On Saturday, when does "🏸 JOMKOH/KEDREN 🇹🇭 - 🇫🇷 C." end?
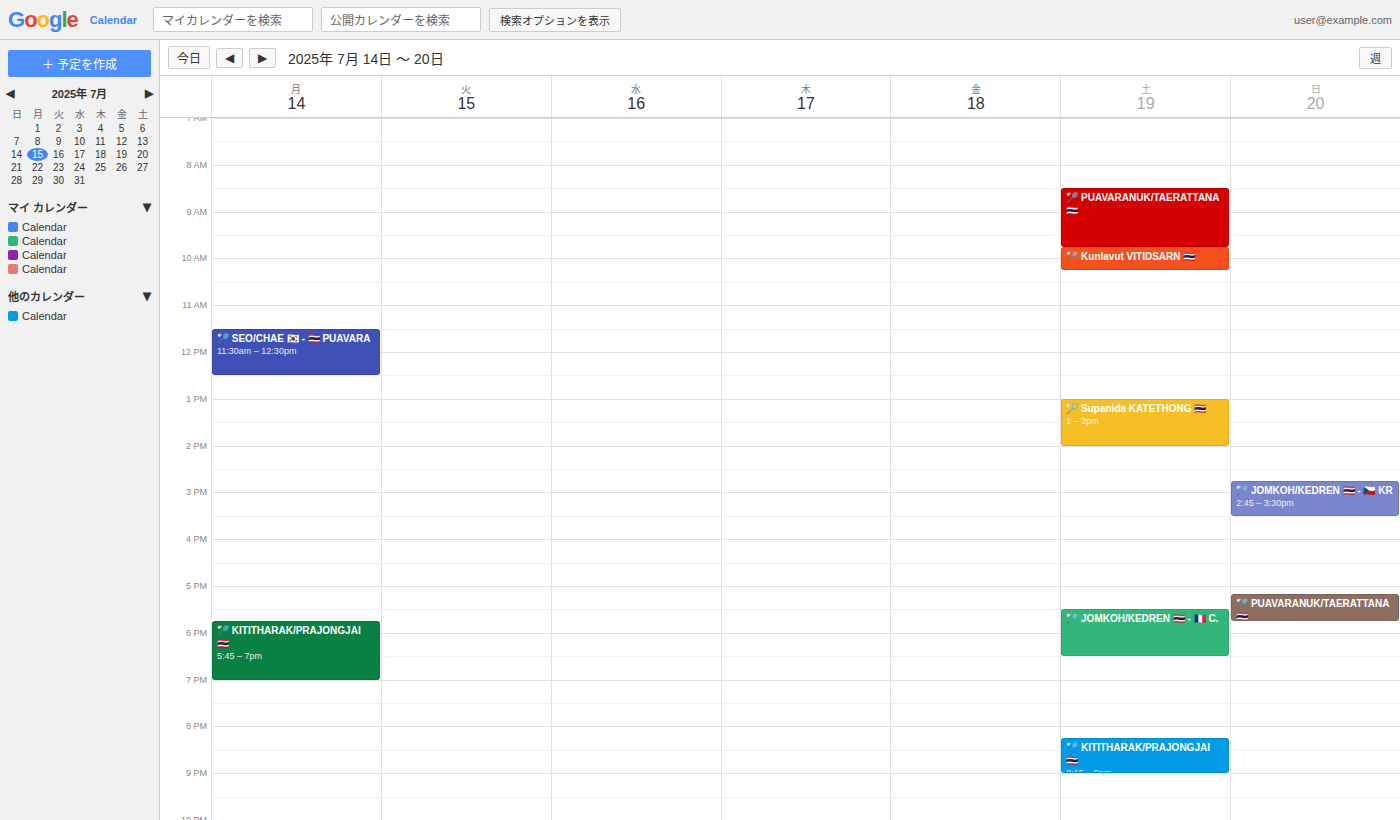
6:30 PM